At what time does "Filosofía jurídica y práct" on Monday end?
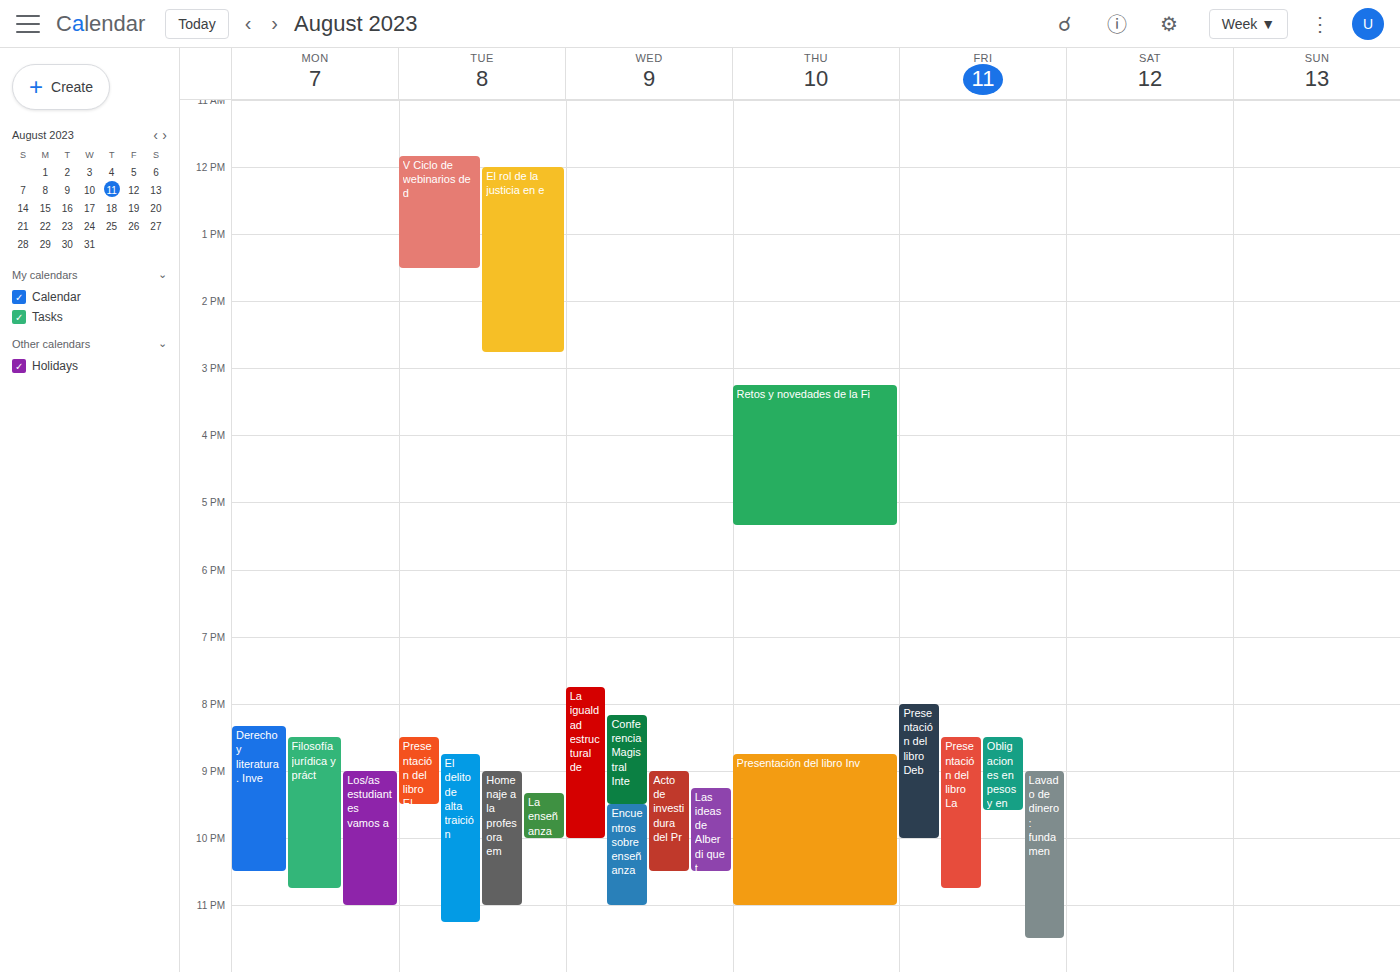
10:45 PM